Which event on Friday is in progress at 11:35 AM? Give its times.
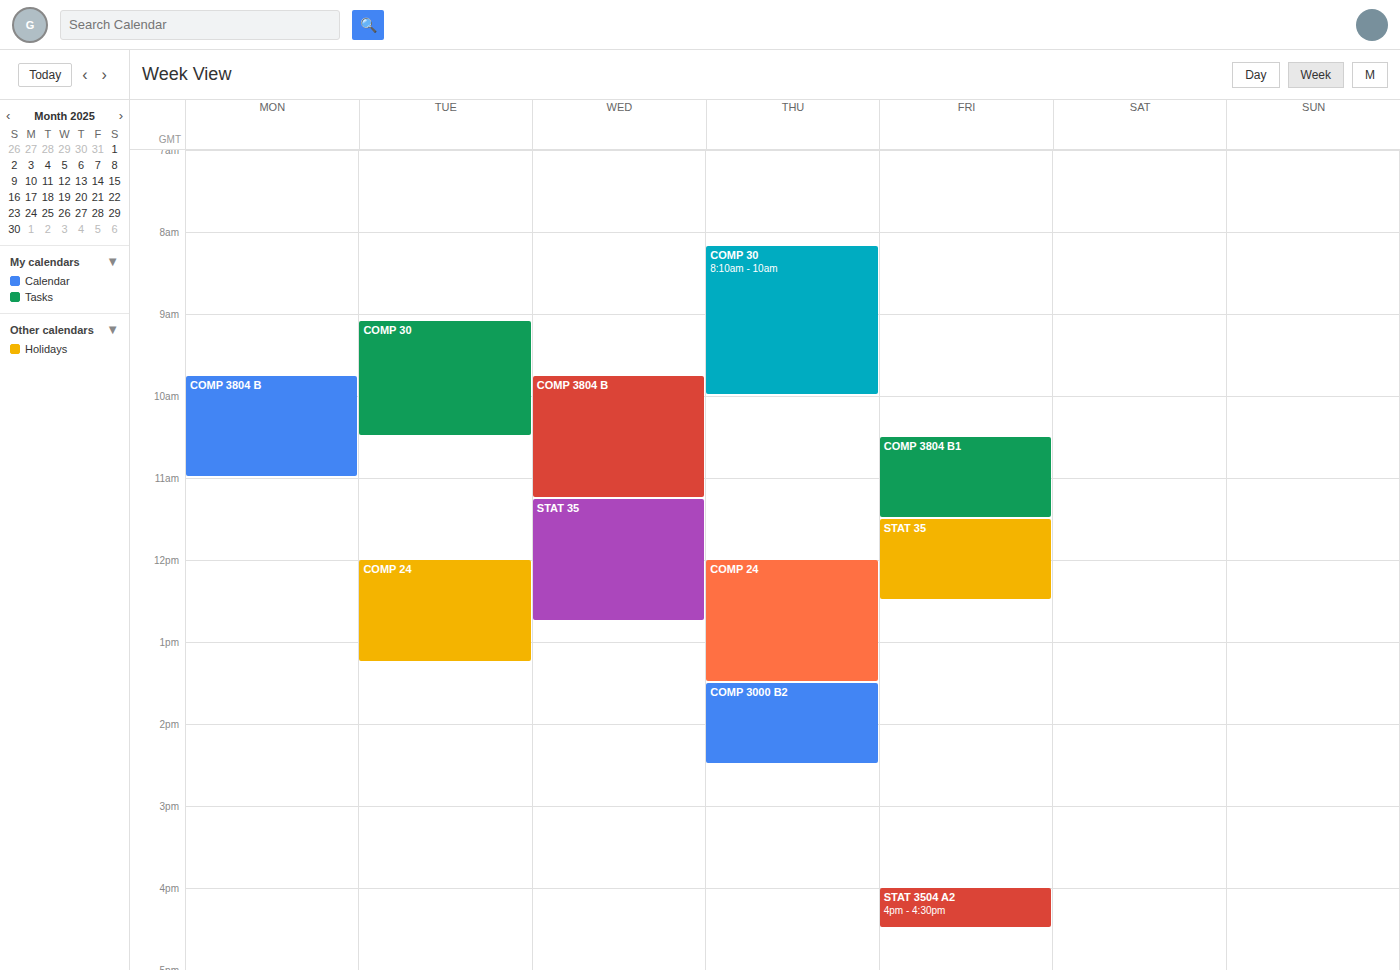
"STAT 35", 11:30 AM to 12:30 PM